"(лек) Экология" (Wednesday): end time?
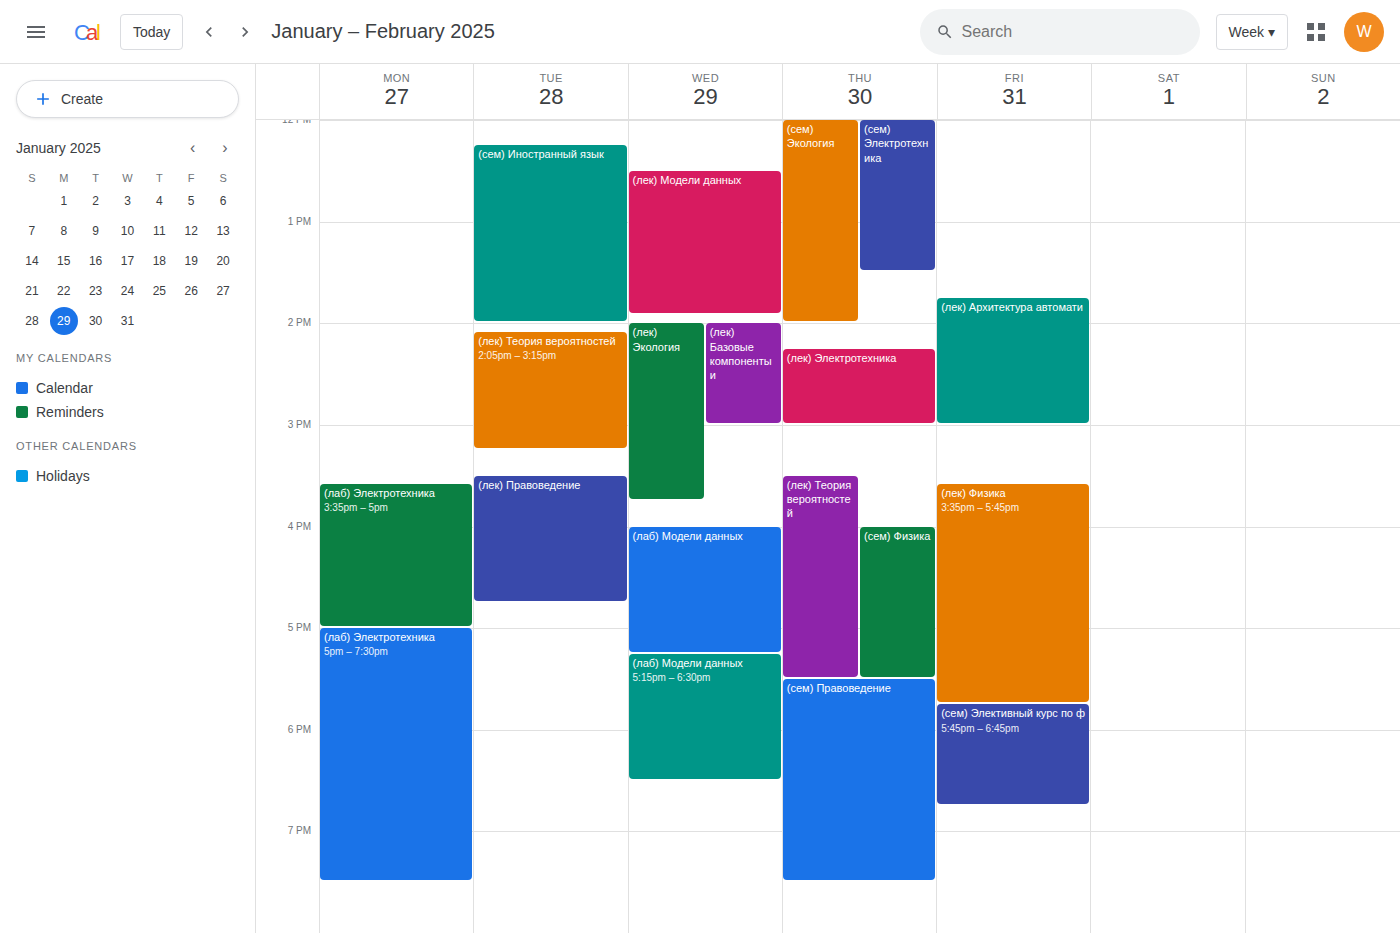
3:45 PM